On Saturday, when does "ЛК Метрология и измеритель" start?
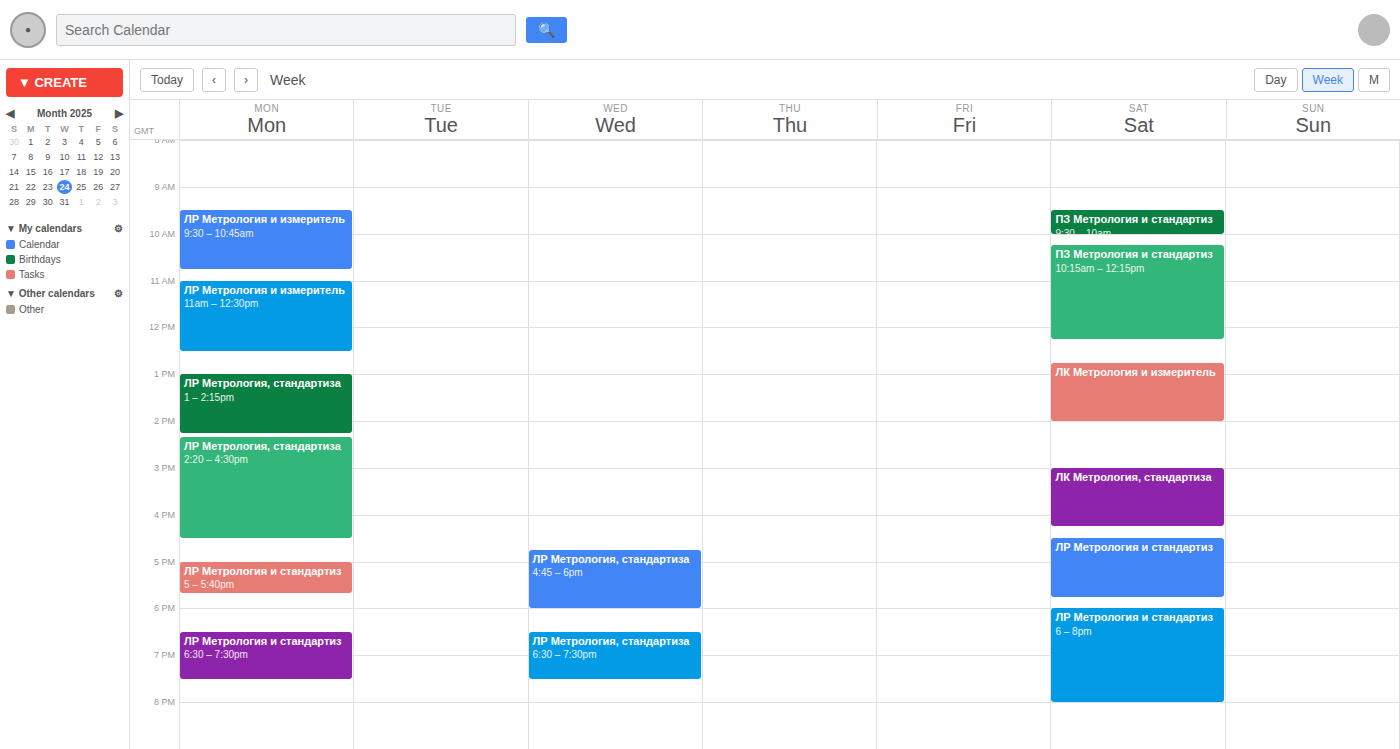
12:45 PM